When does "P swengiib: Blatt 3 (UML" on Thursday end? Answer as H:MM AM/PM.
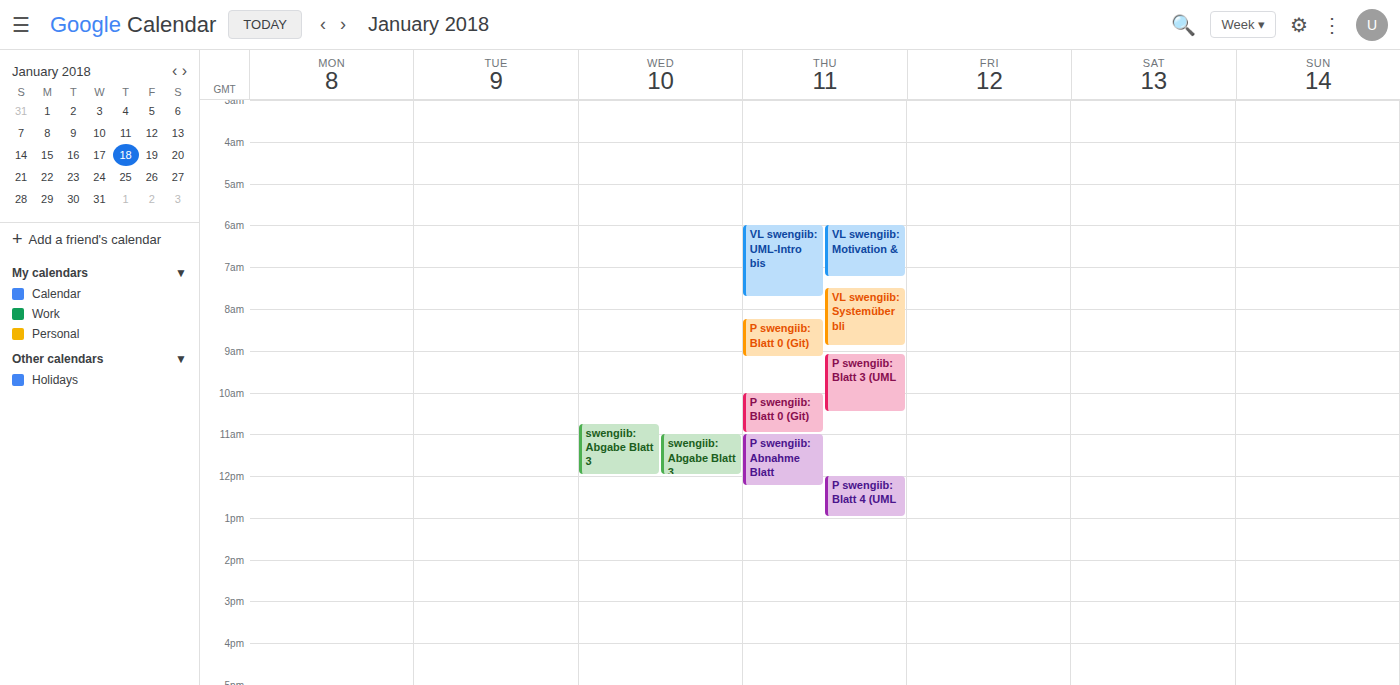
10:30 AM